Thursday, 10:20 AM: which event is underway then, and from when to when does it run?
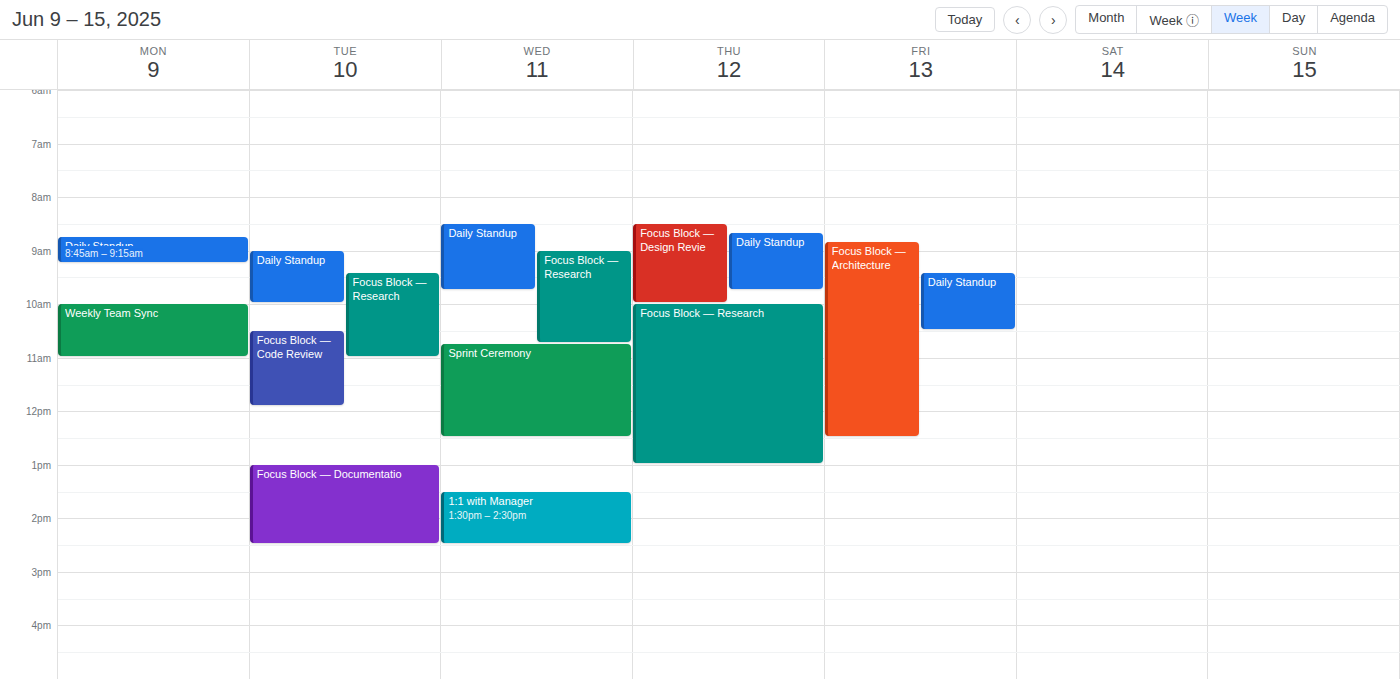
"Focus Block — Research", 10:00 AM to 1:00 PM